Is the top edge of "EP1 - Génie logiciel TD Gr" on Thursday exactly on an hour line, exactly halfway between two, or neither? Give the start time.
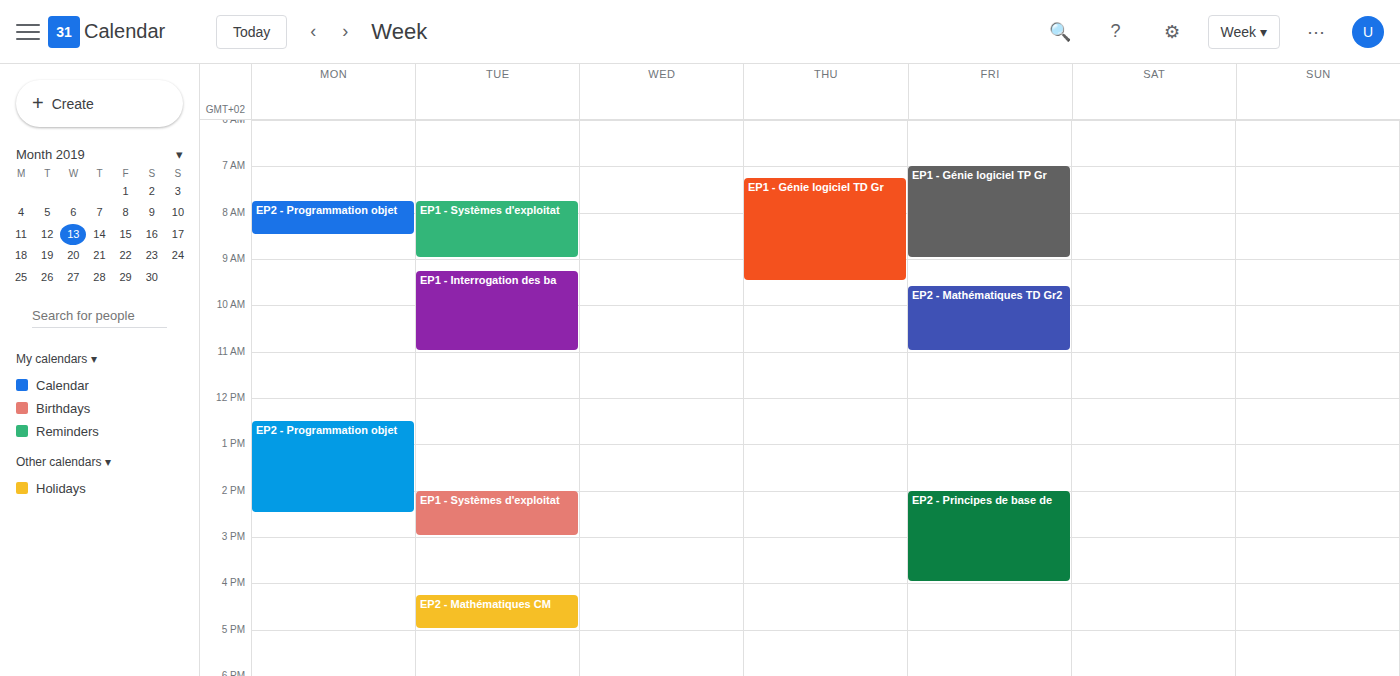
7:15 AM -- neither: a quarter of the way from the 7 AM line to the 8 AM line.